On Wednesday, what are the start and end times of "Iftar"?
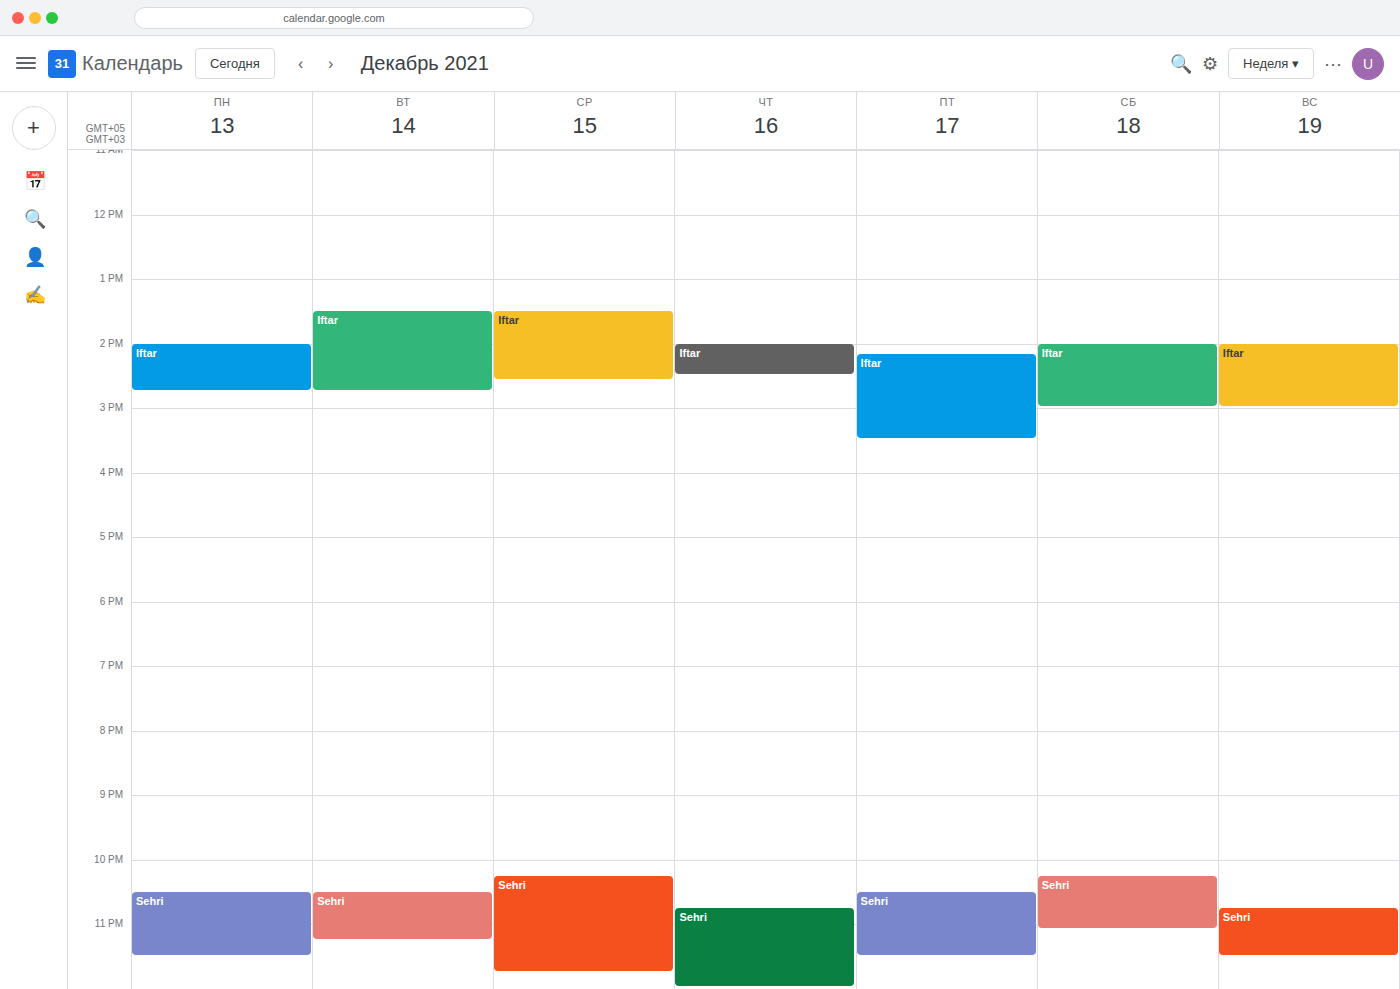
1:30 PM to 2:35 PM